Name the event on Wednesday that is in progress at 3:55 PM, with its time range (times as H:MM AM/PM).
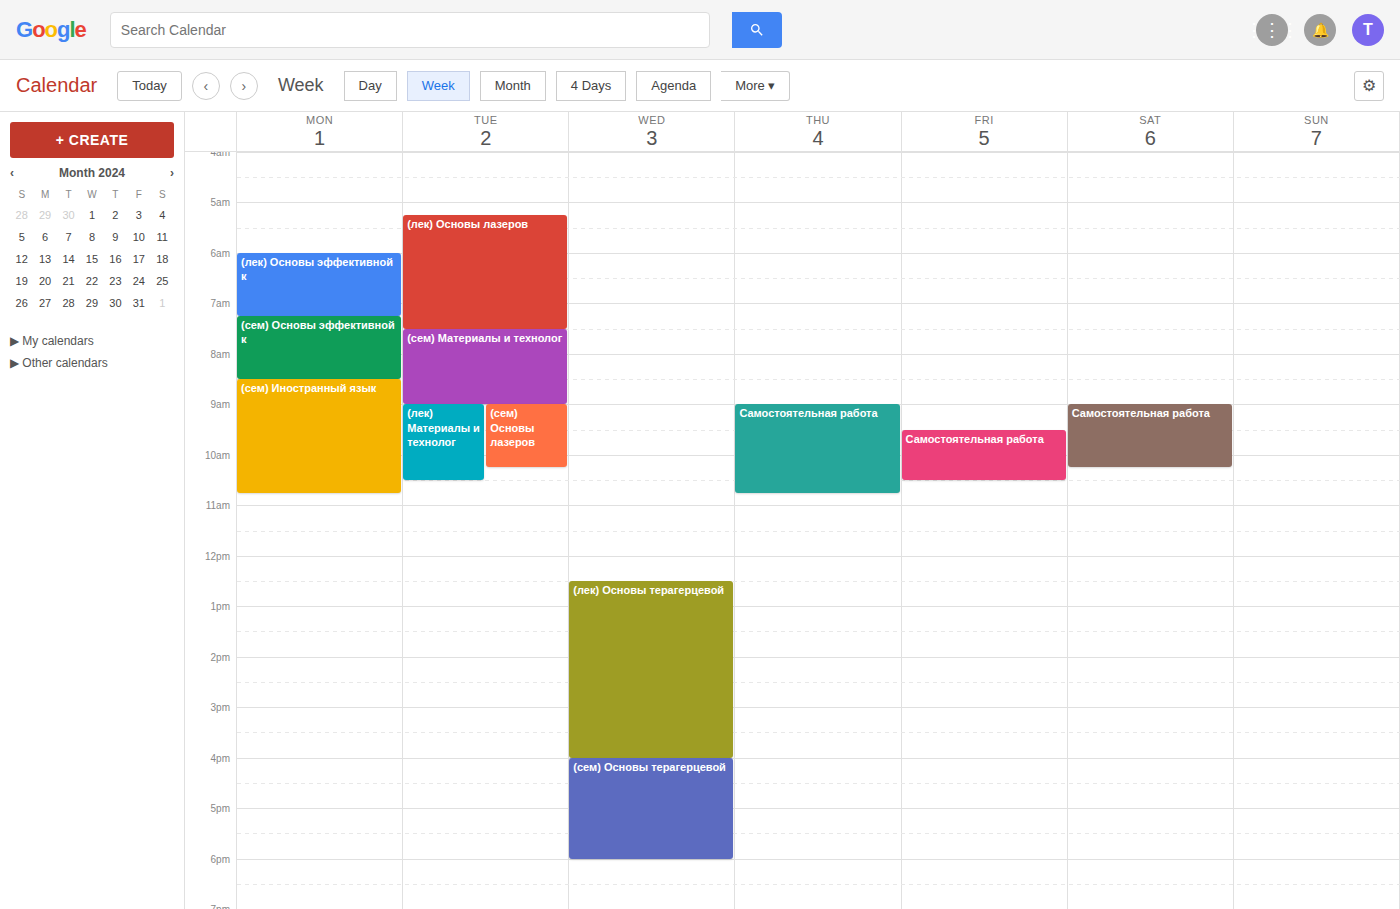
"(лек) Основы терагерцевой", 12:30 PM to 4:00 PM